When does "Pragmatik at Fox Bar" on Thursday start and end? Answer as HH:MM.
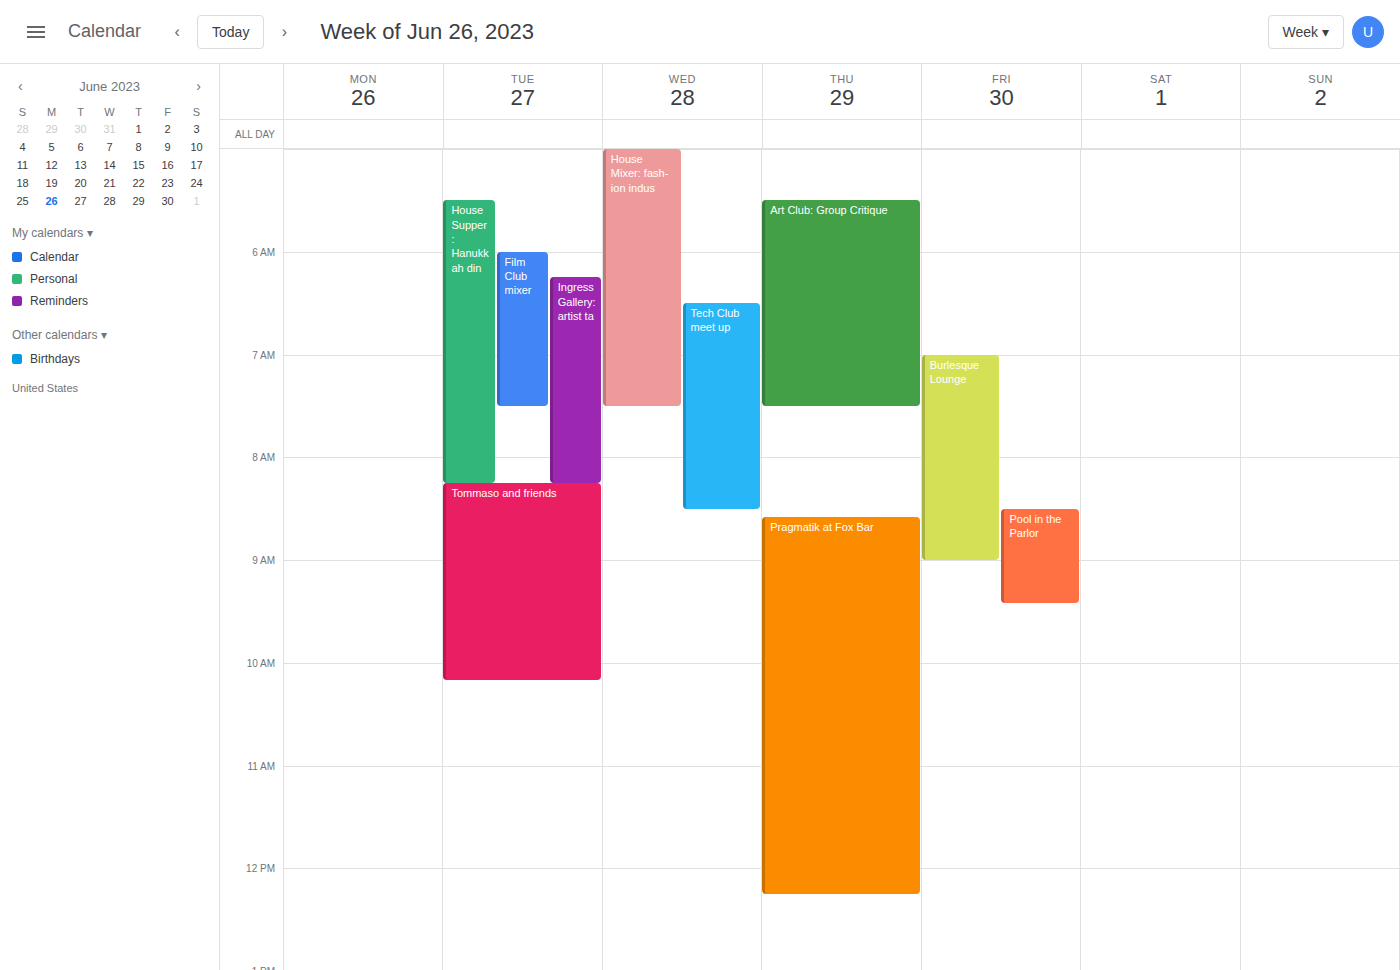
08:35 to 12:15